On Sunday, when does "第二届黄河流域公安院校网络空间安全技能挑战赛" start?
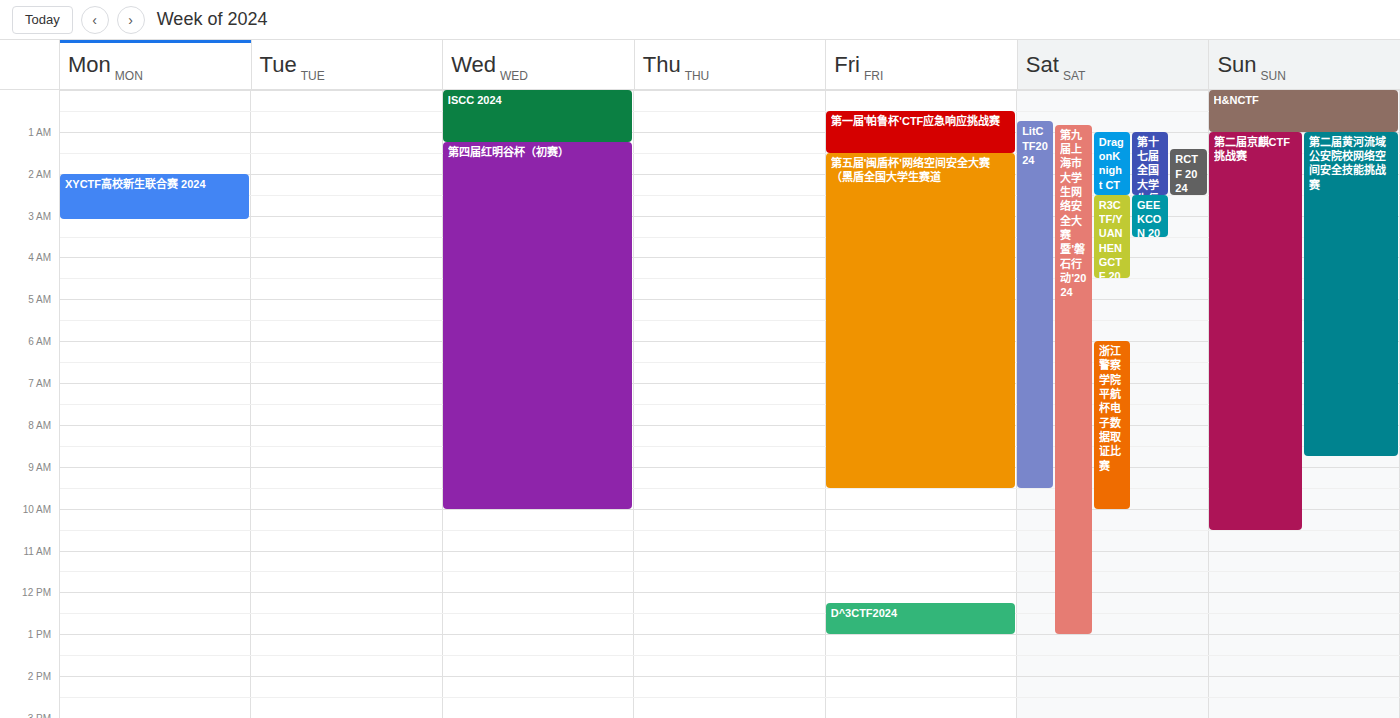
1:00 AM